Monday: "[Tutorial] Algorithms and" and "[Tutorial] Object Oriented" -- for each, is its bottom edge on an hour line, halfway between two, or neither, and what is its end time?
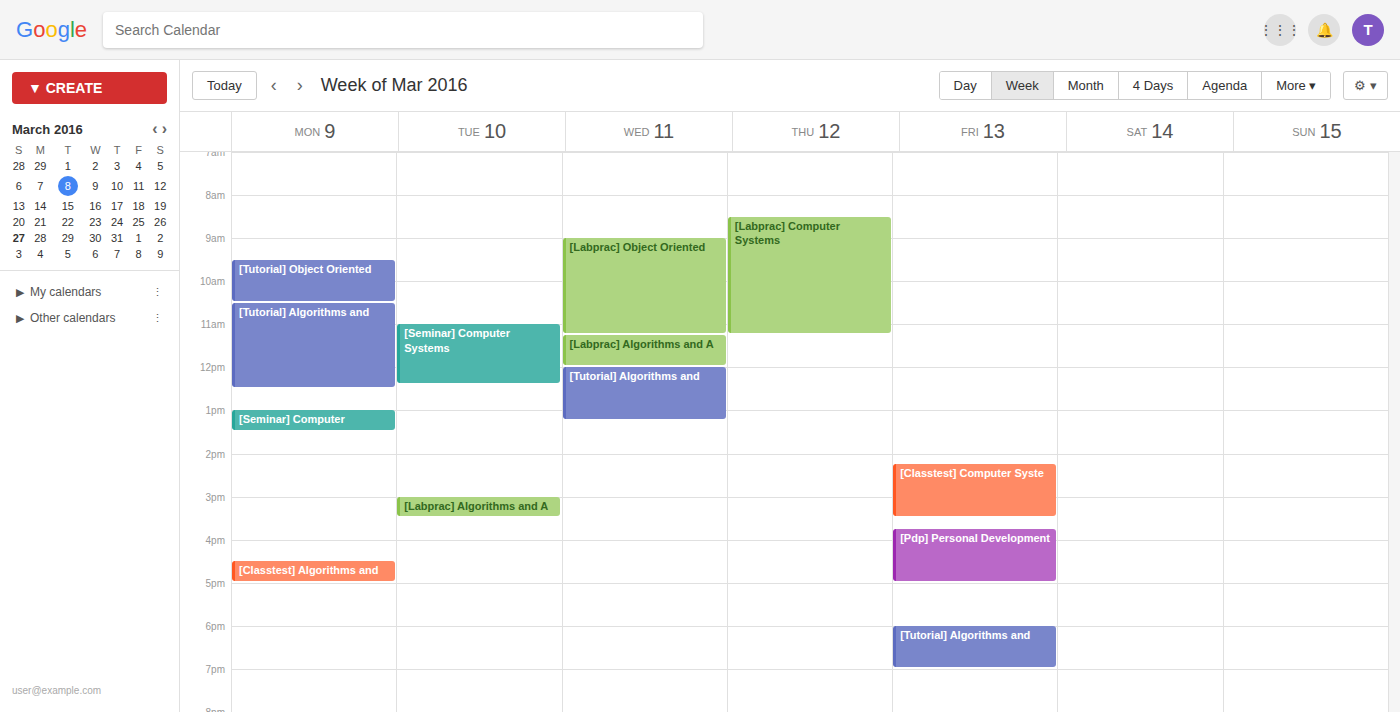
"[Tutorial] Algorithms and": 12:30 PM, halfway between the 12 PM and 1 PM lines. "[Tutorial] Object Oriented": 10:30 AM, halfway between the 10 AM and 11 AM lines.